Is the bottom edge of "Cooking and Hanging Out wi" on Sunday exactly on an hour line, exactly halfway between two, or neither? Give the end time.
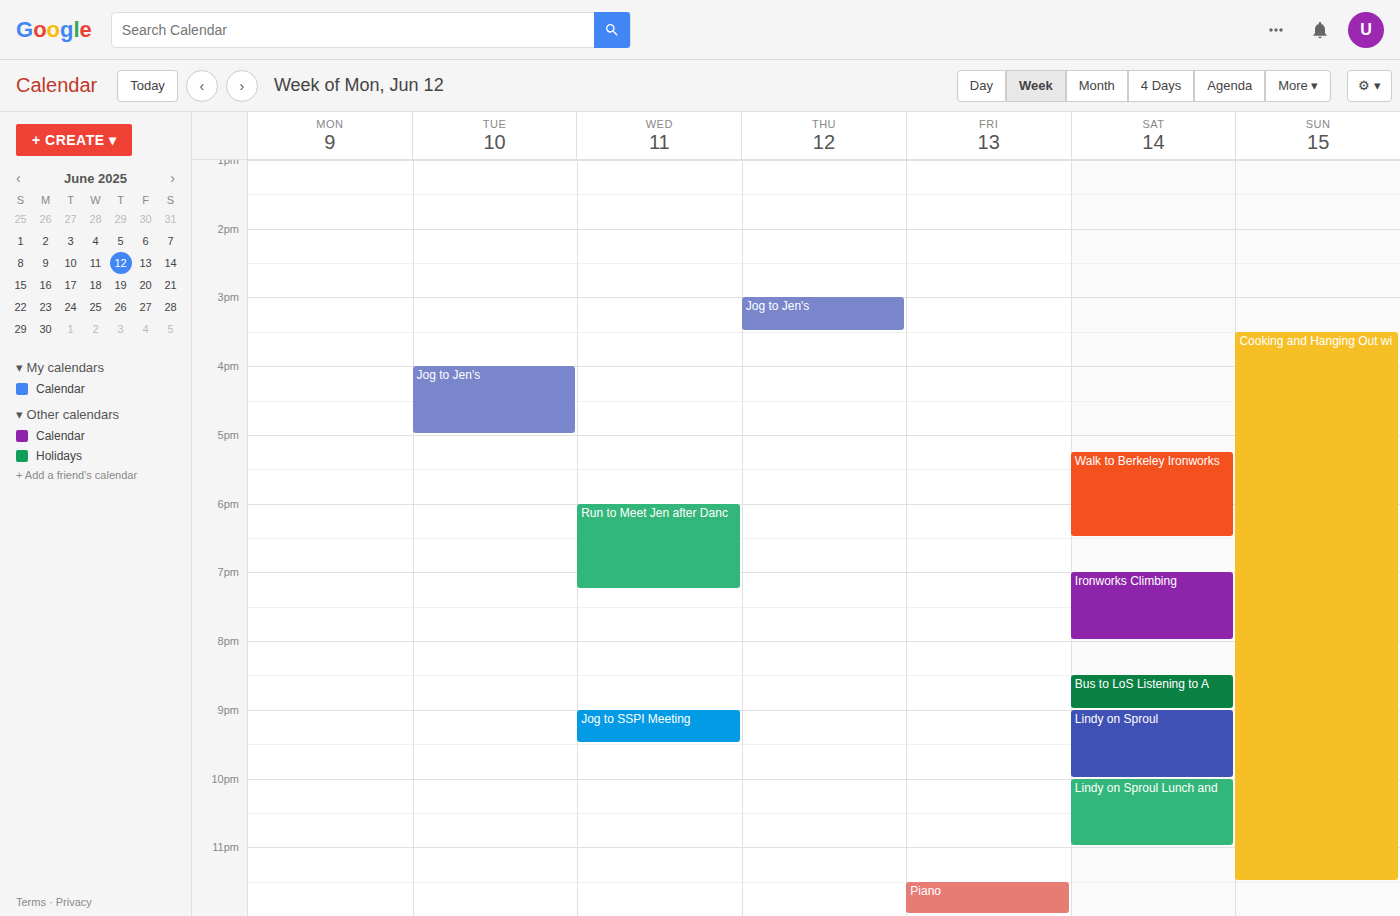
11:30 PM -- halfway between the 11 PM and 12 AM lines.